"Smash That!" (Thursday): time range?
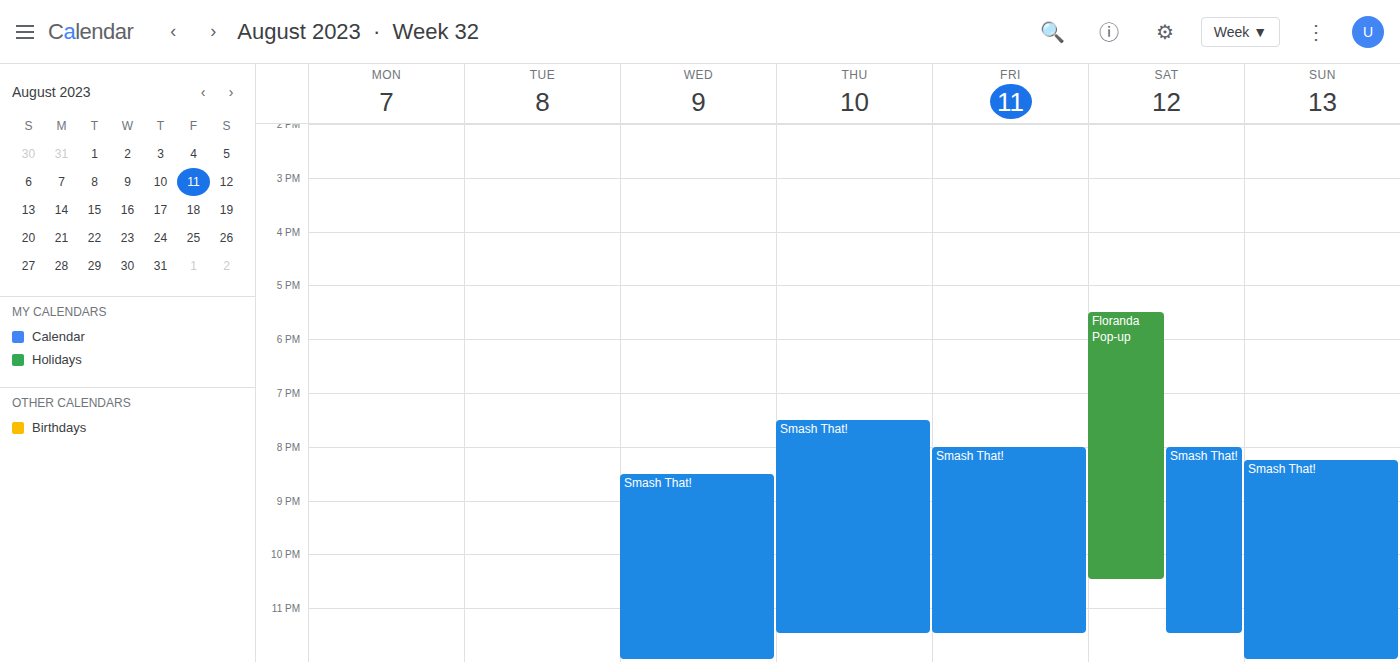
7:30 PM to 11:30 PM